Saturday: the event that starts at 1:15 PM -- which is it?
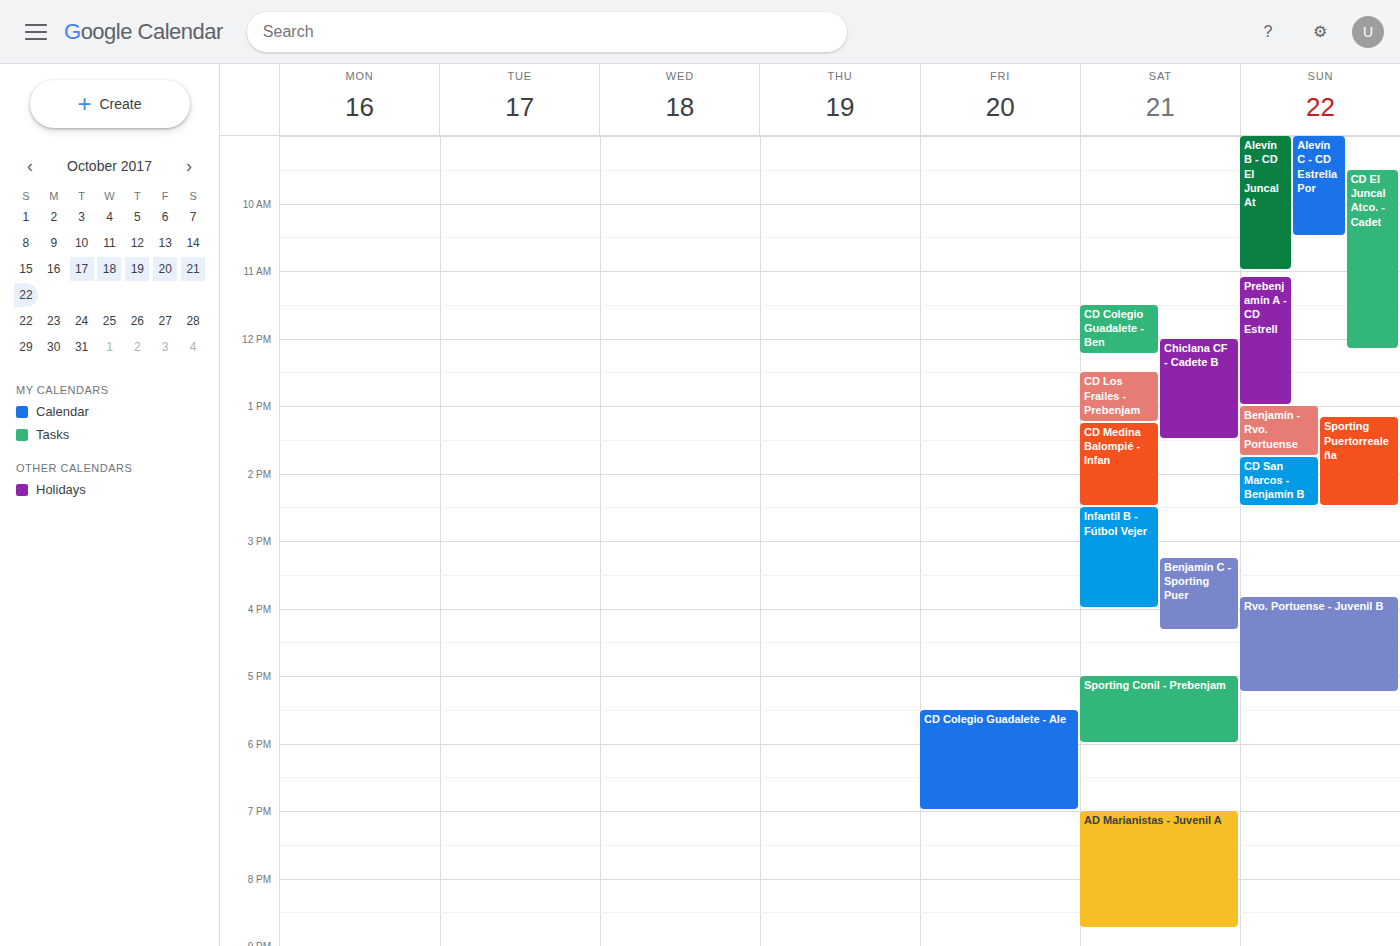
"CD Medina Balompié - Infan"